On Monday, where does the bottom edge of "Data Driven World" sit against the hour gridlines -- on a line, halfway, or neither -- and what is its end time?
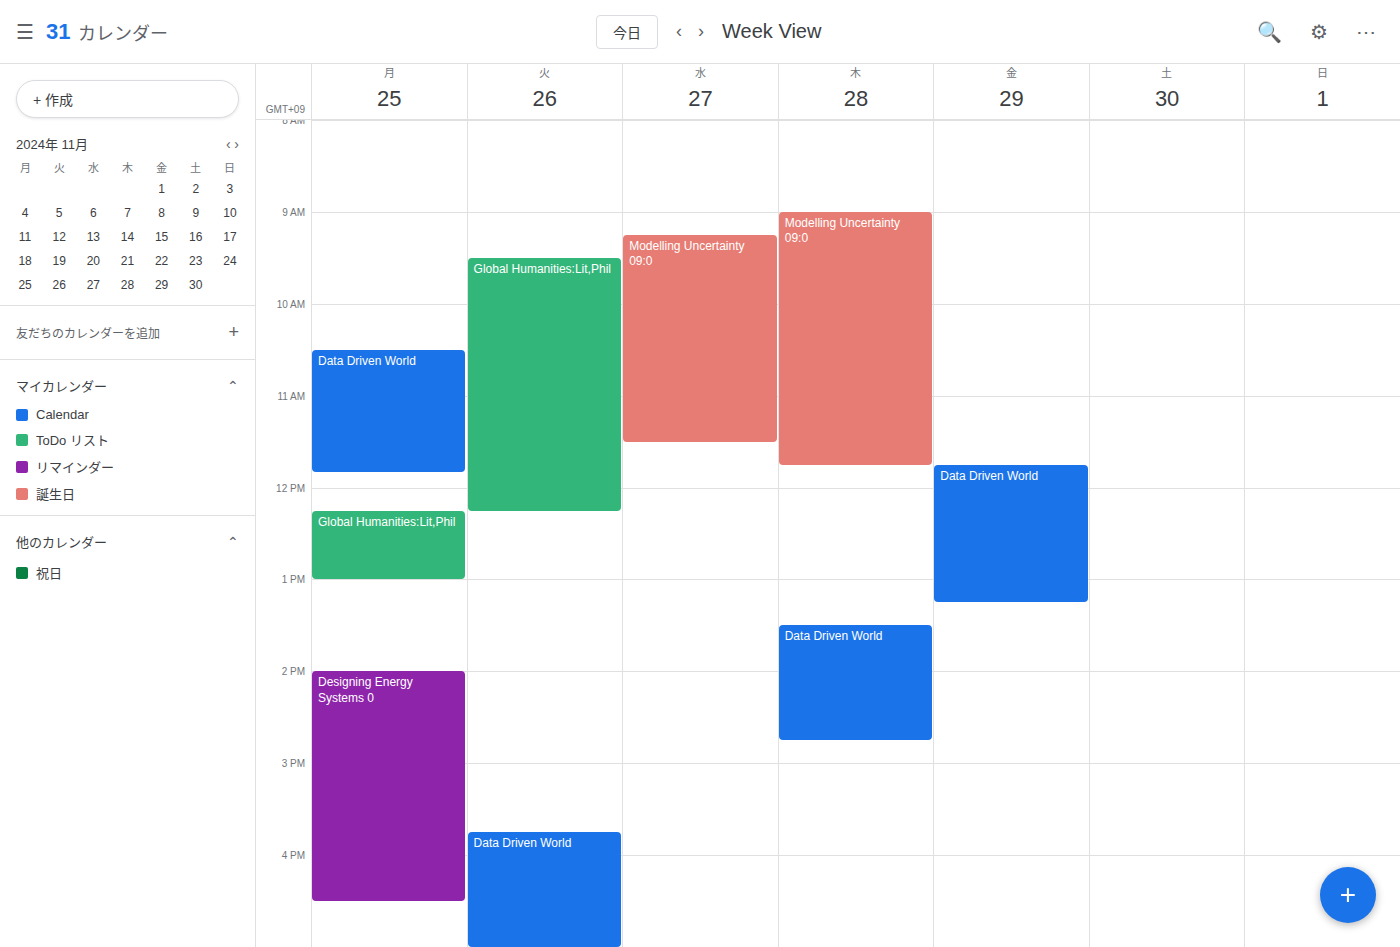
11:50 -- neither: 50 minutes below the 11:00 line and 10 minutes above the 12:00 line.